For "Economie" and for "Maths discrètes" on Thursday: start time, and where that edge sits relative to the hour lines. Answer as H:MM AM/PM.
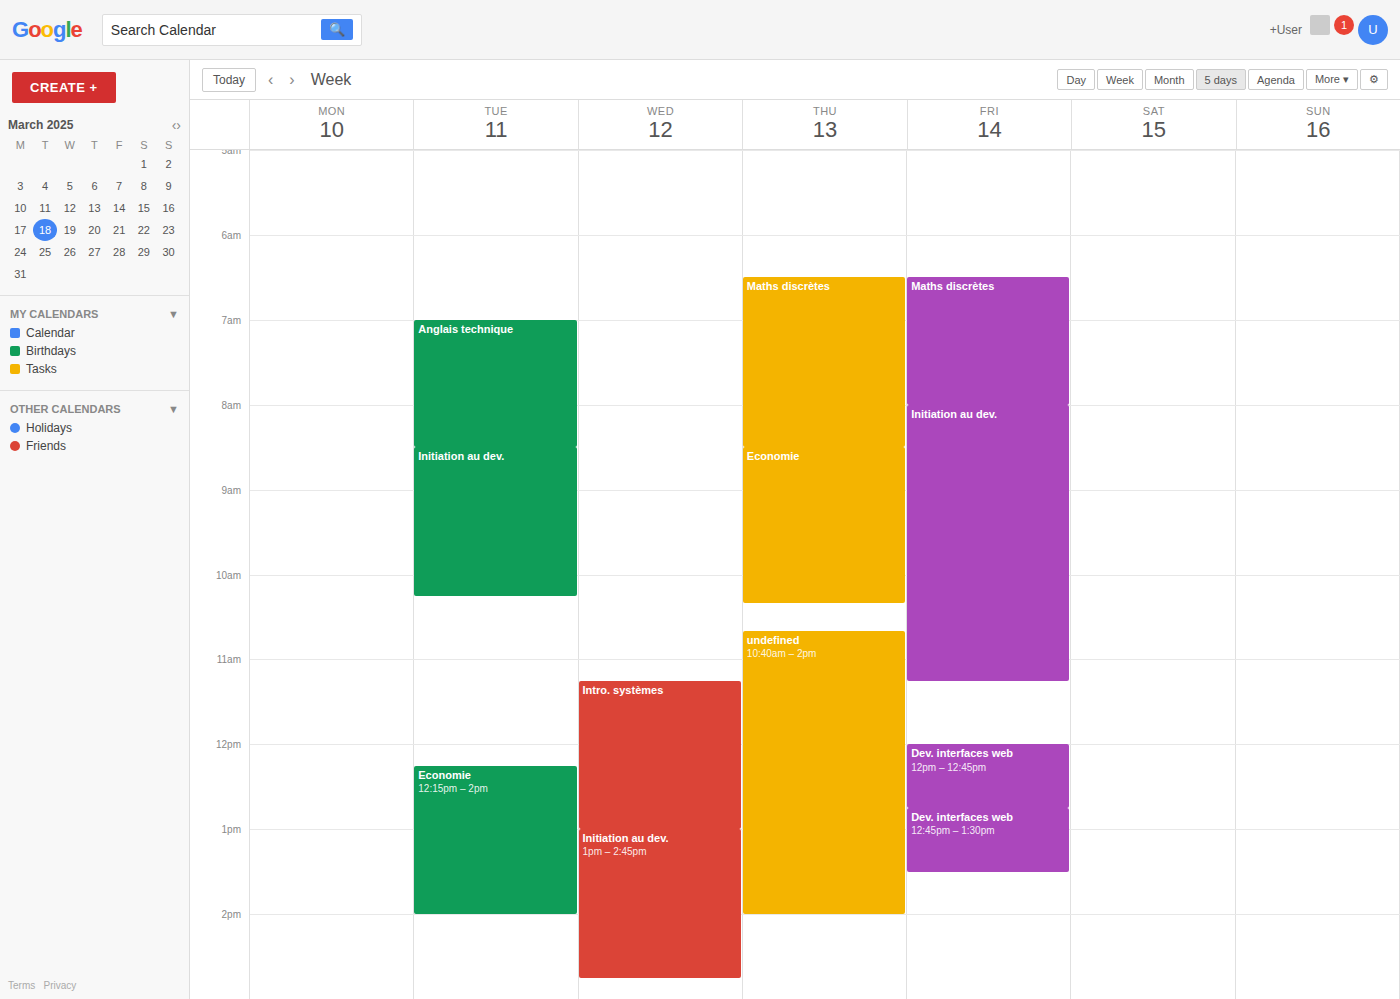
"Economie": 8:30 AM, halfway between the 8 AM and 9 AM lines. "Maths discrètes": 6:30 AM, halfway between the 6 AM and 7 AM lines.